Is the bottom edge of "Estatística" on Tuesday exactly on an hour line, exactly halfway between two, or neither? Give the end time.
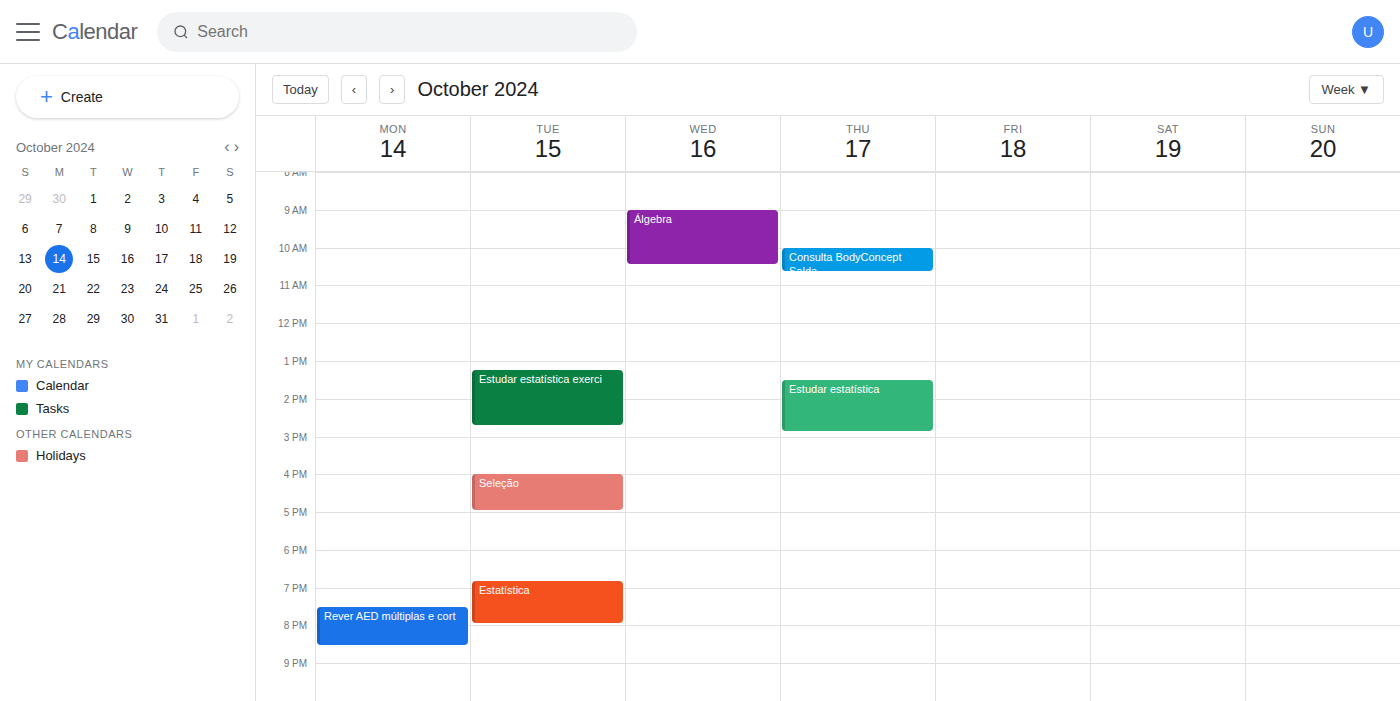
8:00 PM -- exactly on the 8 PM line.